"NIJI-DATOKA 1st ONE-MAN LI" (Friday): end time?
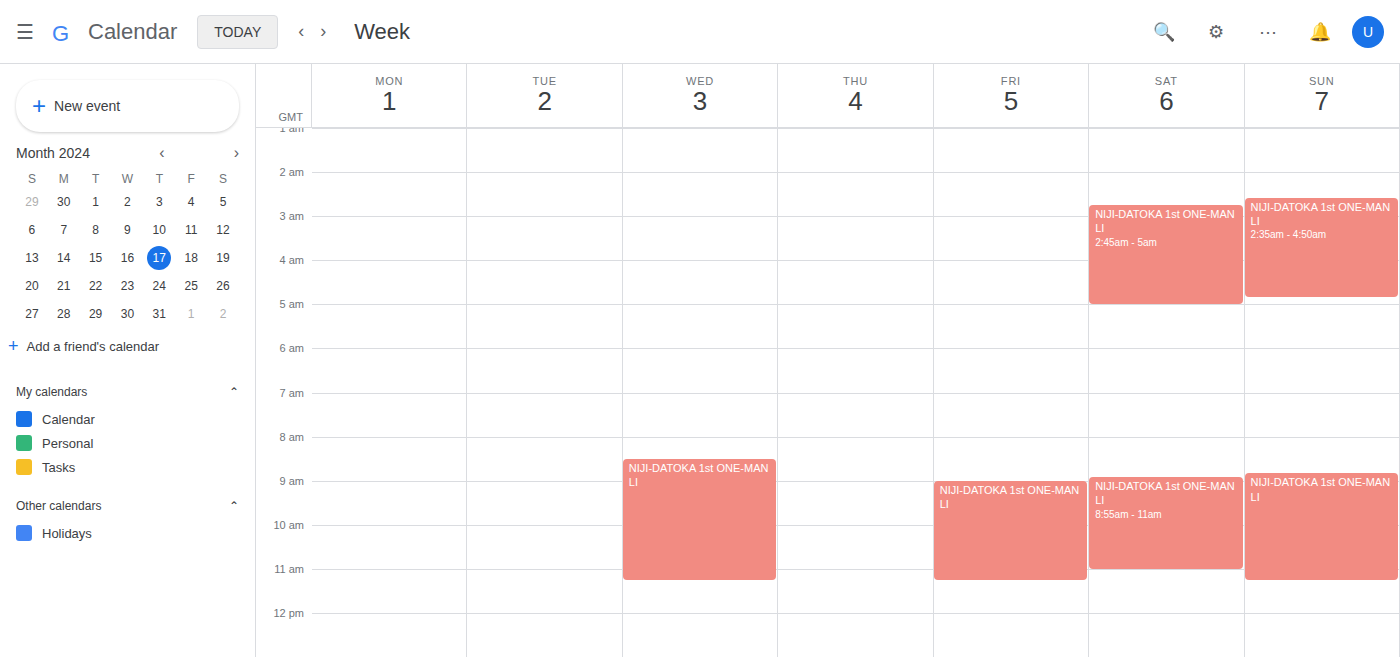
11:15